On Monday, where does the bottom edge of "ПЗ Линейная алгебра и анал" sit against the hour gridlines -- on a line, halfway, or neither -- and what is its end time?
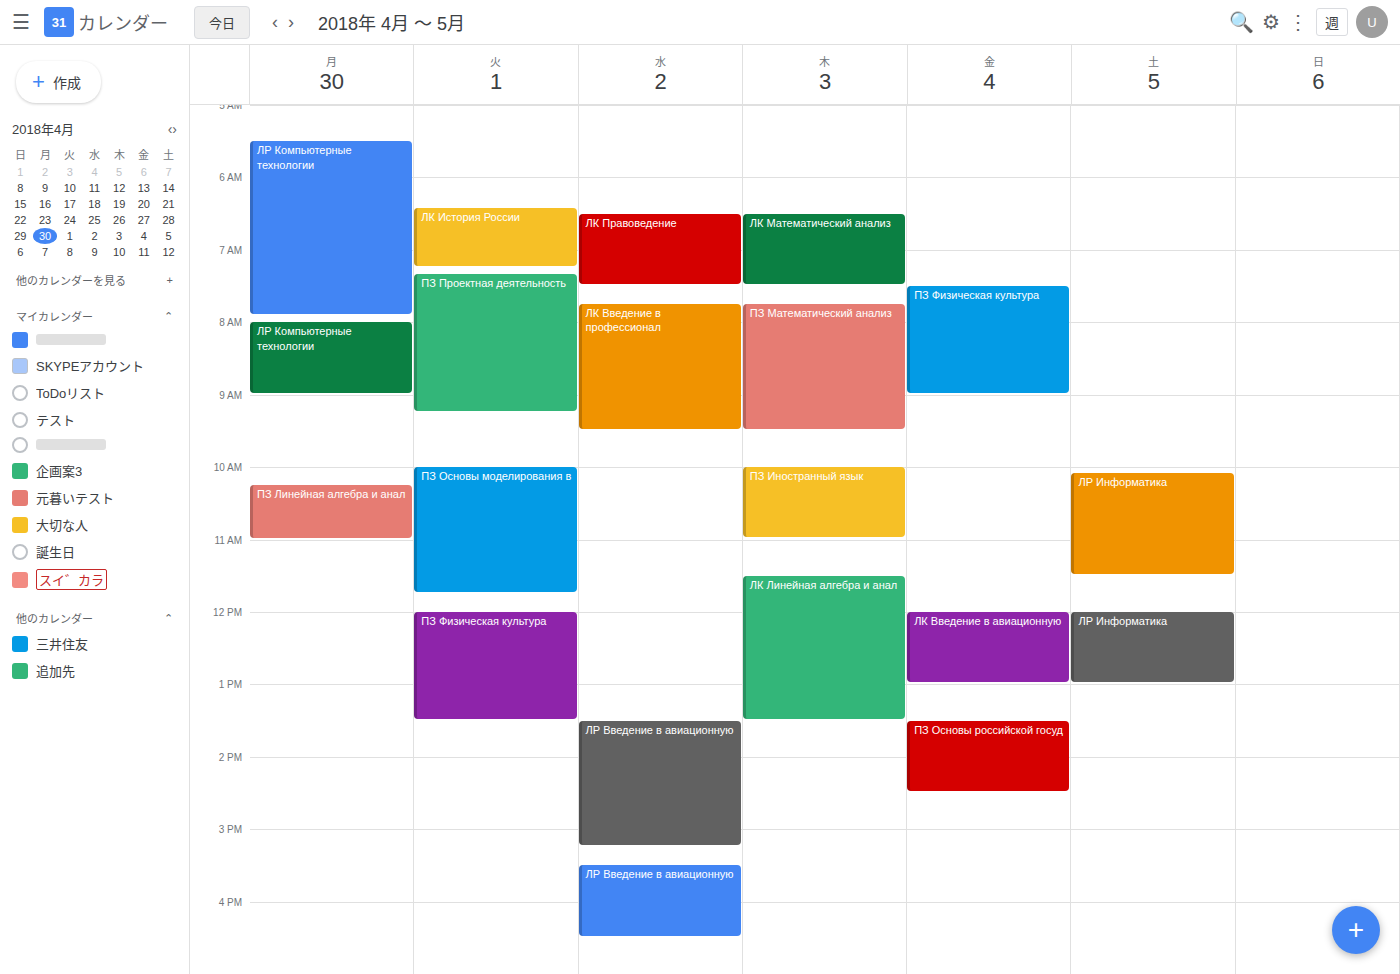
11:00 -- exactly on the 11:00 line.